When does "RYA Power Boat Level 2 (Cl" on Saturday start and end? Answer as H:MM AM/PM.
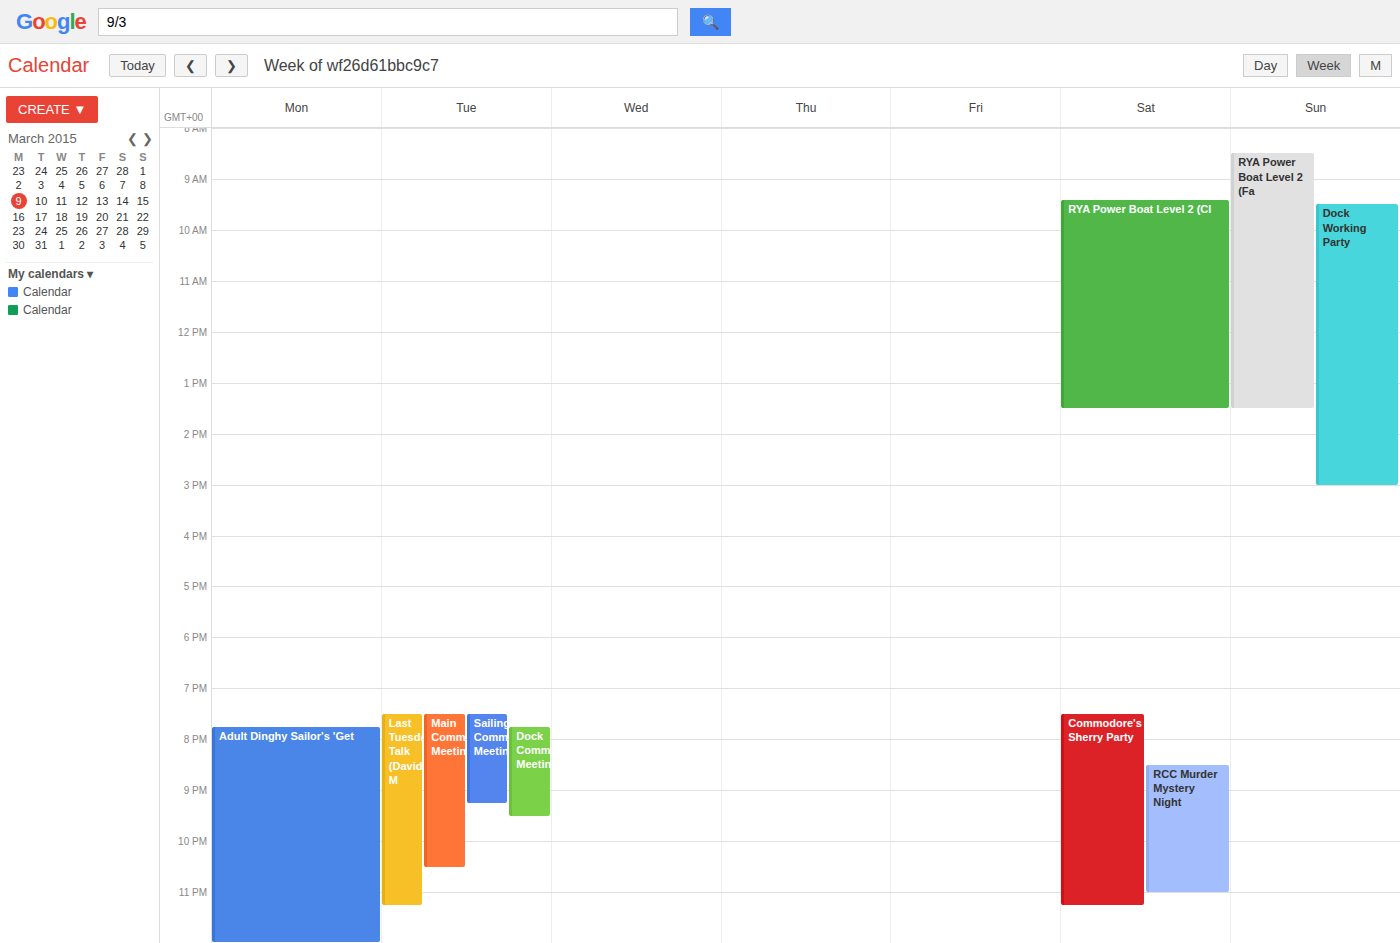
9:25 AM to 1:30 PM